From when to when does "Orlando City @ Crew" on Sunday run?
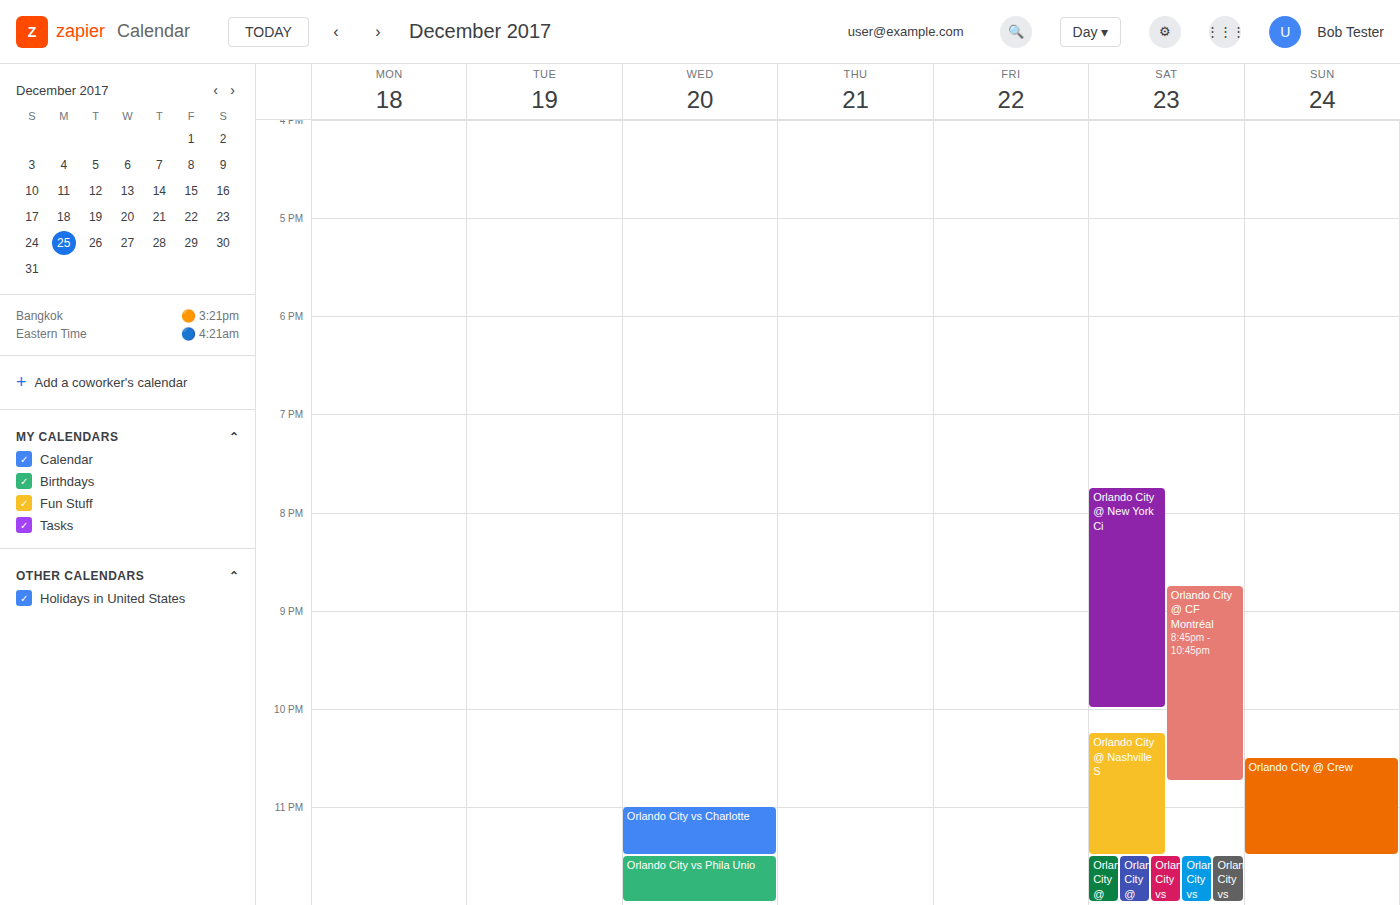
10:30 PM to 11:30 PM